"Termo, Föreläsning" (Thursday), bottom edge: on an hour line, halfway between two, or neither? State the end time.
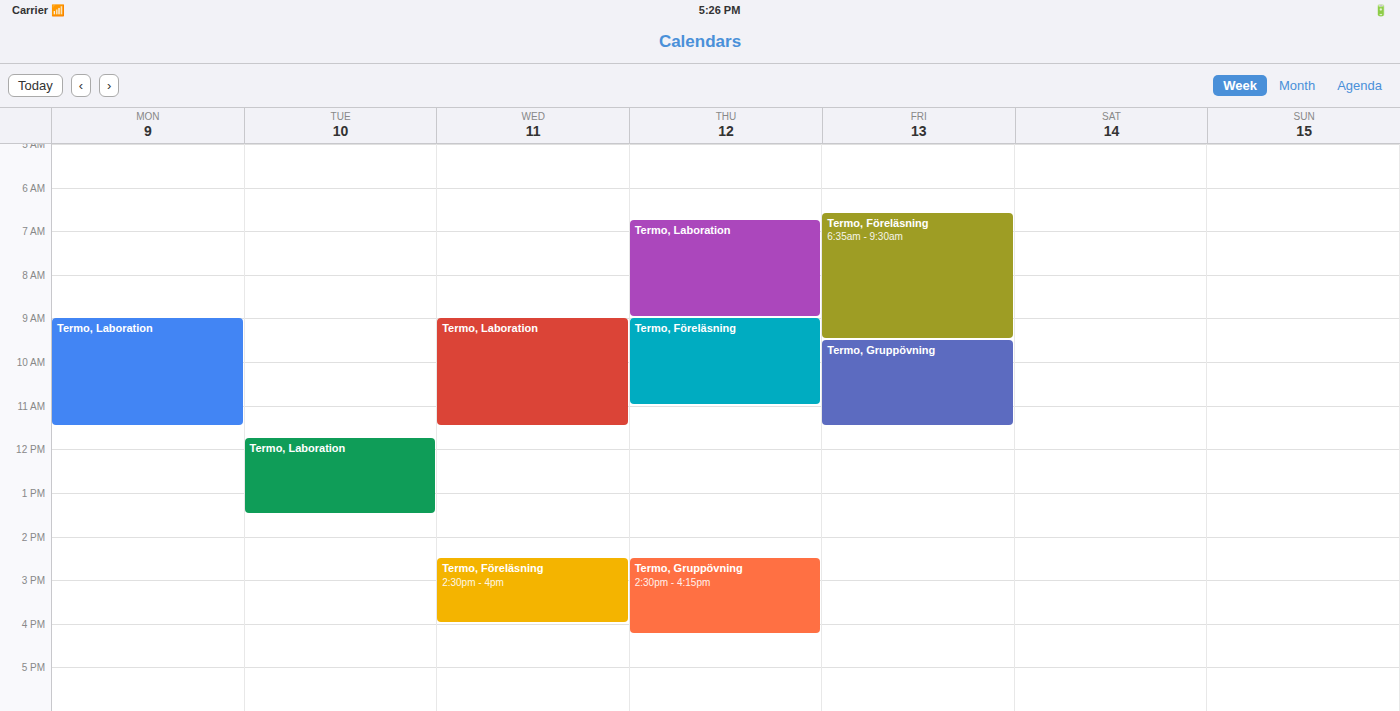
11:00 AM -- exactly on the 11 AM line.